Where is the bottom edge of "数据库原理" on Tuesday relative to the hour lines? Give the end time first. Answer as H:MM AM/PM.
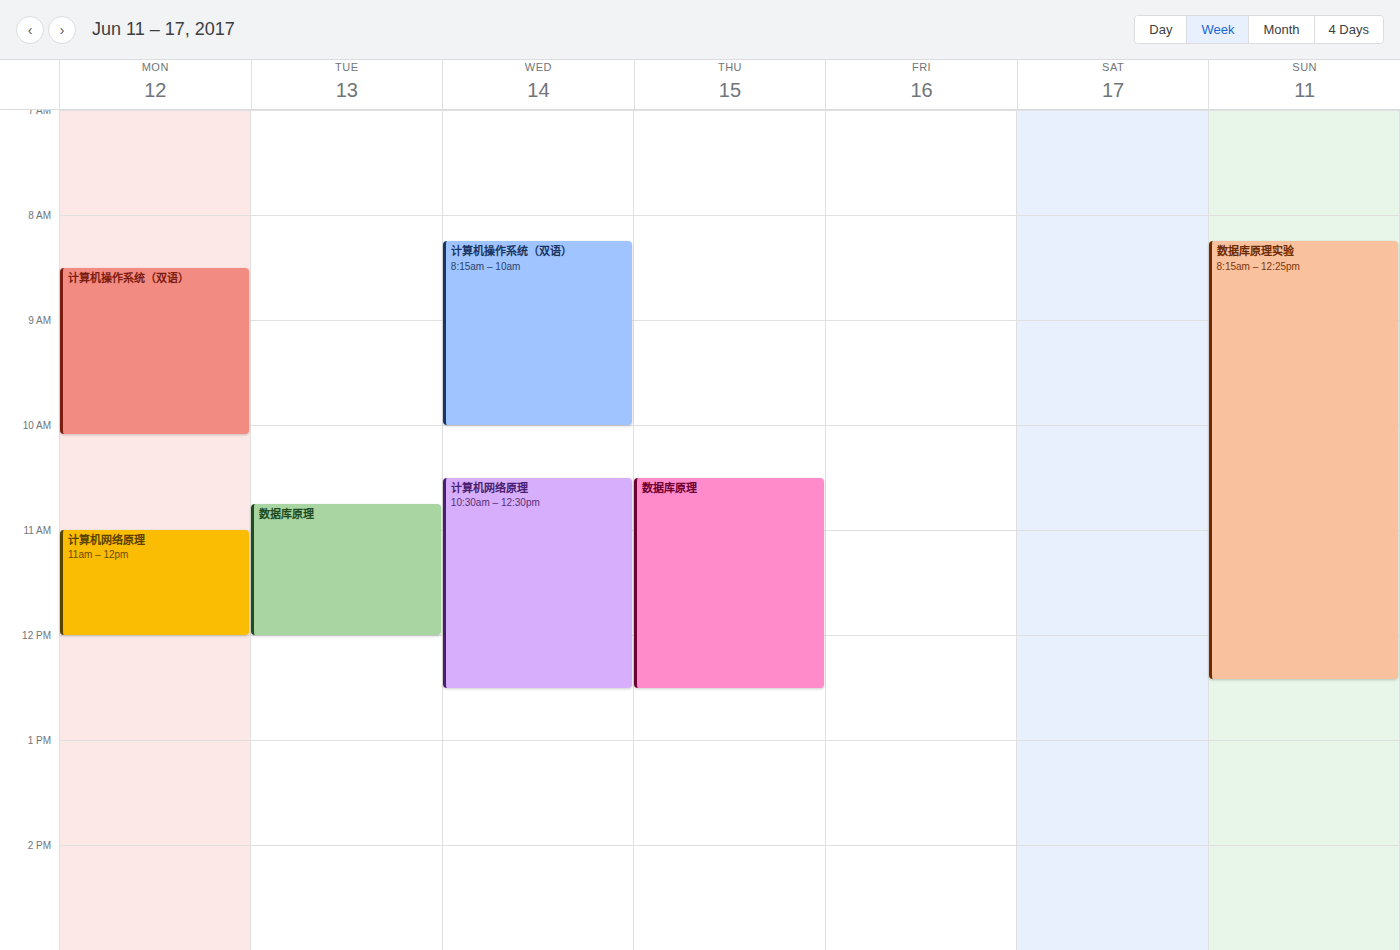
12:00 PM -- exactly on the 12 PM line.